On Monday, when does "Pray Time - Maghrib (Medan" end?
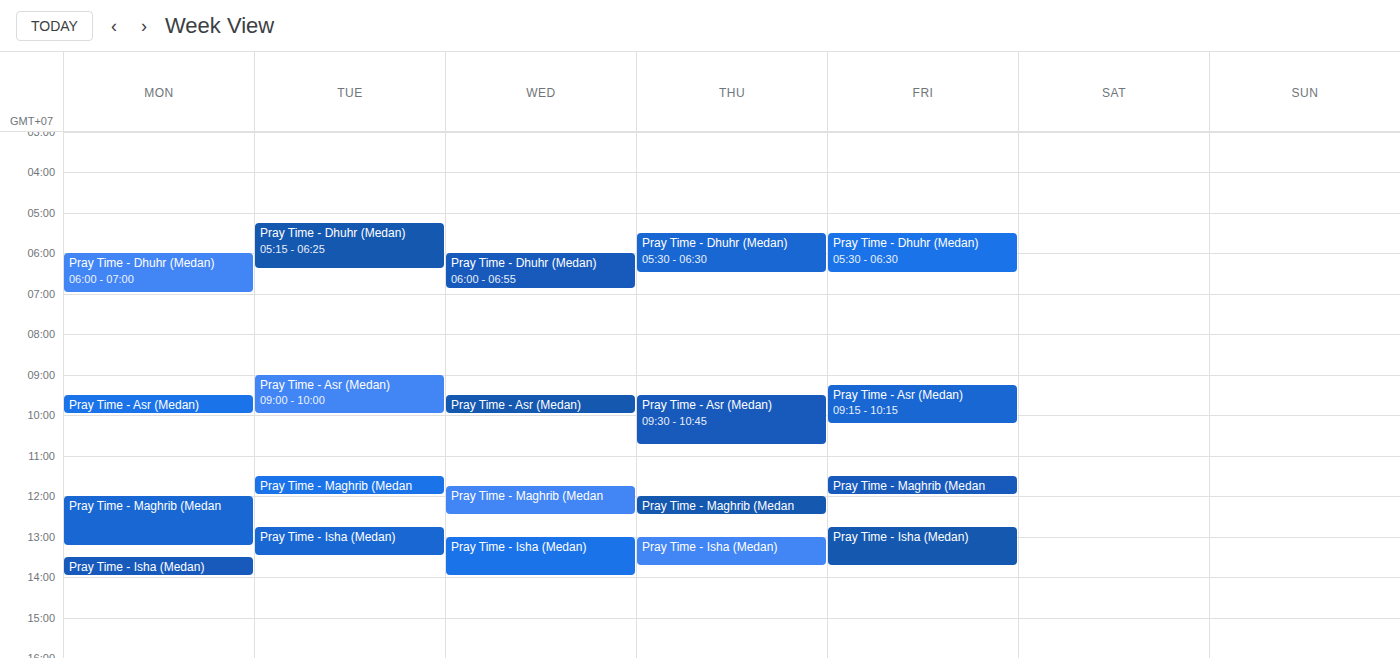
1:15 PM